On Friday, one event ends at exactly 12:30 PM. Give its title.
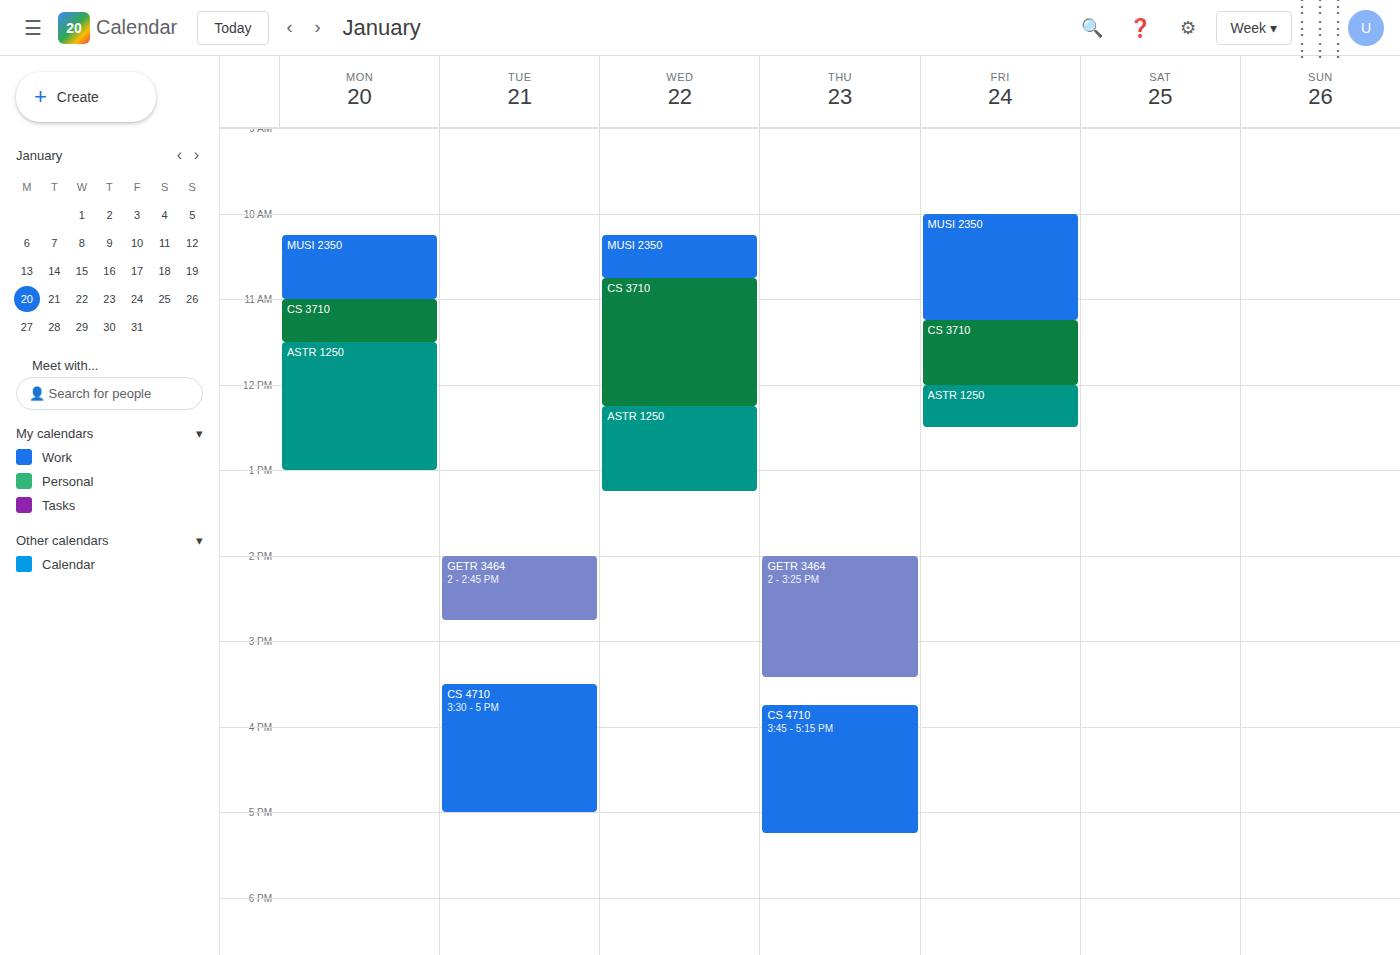
"ASTR 1250"